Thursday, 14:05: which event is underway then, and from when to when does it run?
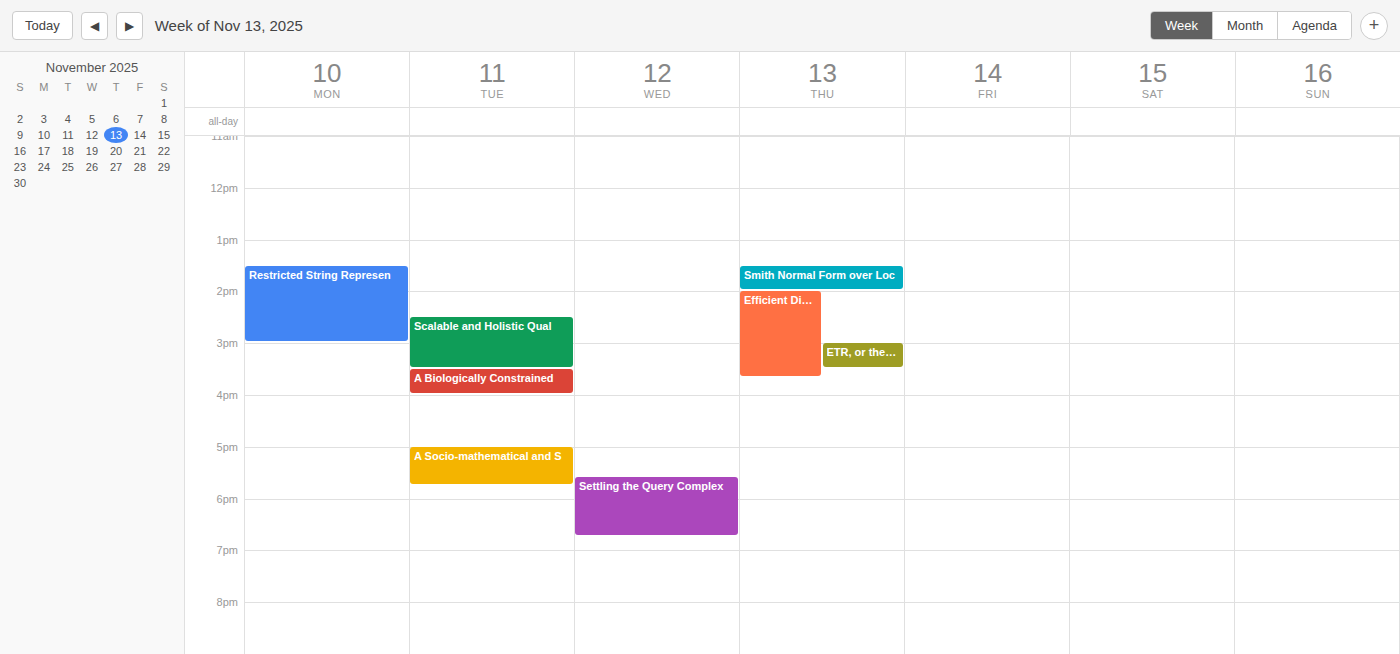
"Efficient Discrete Optimiz", 14:00 to 15:40